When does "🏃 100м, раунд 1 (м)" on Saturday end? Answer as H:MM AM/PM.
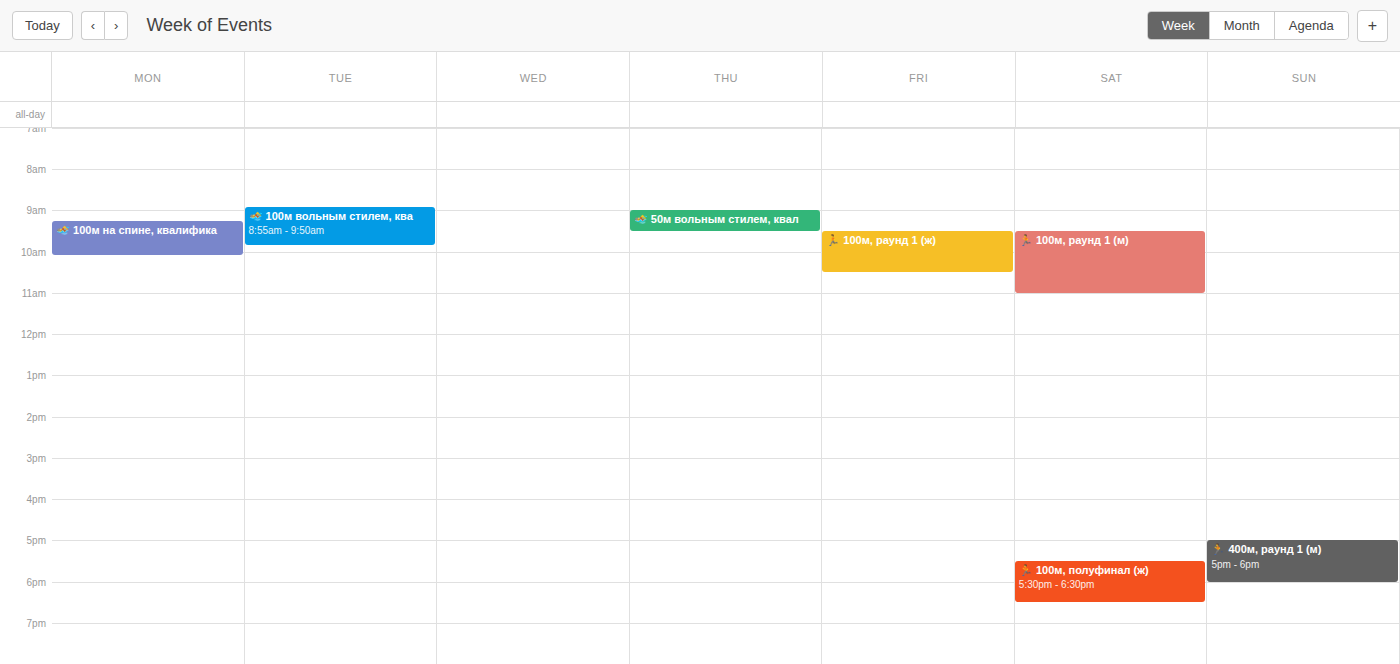
11:00 AM